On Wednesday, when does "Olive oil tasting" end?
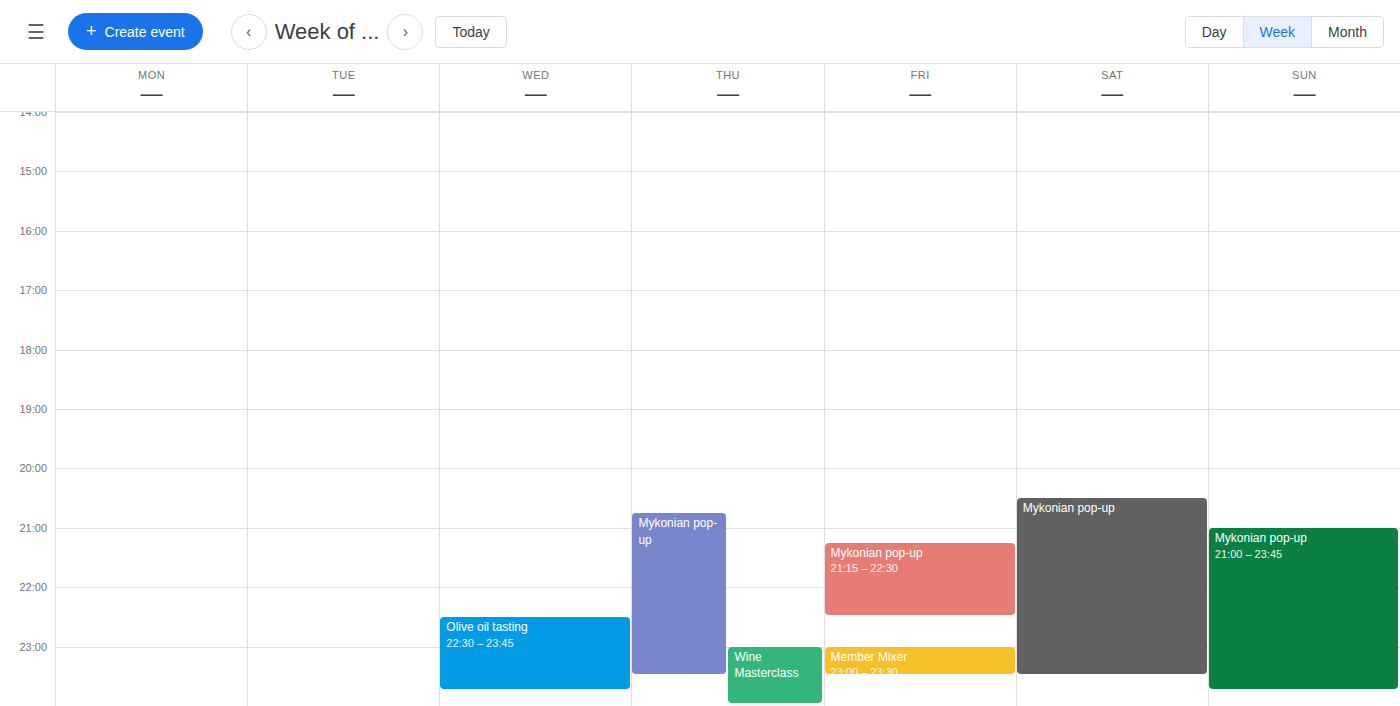
11:45 PM